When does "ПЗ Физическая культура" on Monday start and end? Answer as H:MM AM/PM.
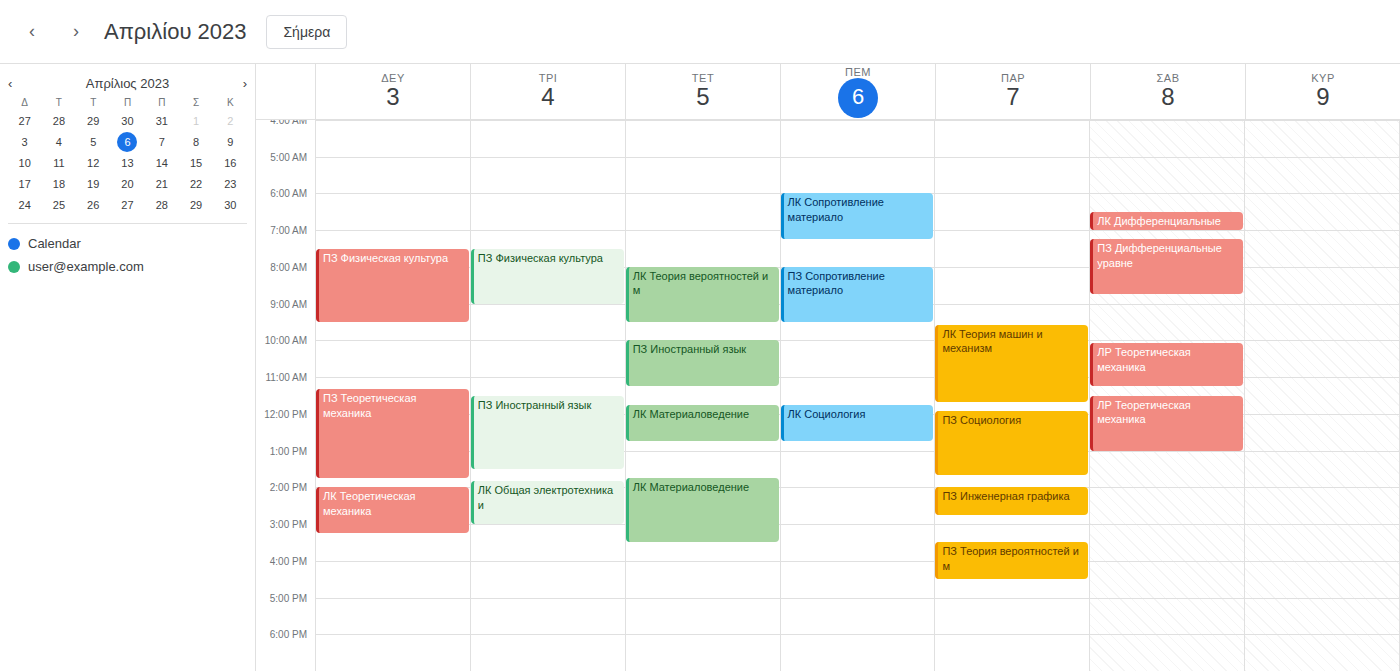
7:30 AM to 9:30 AM